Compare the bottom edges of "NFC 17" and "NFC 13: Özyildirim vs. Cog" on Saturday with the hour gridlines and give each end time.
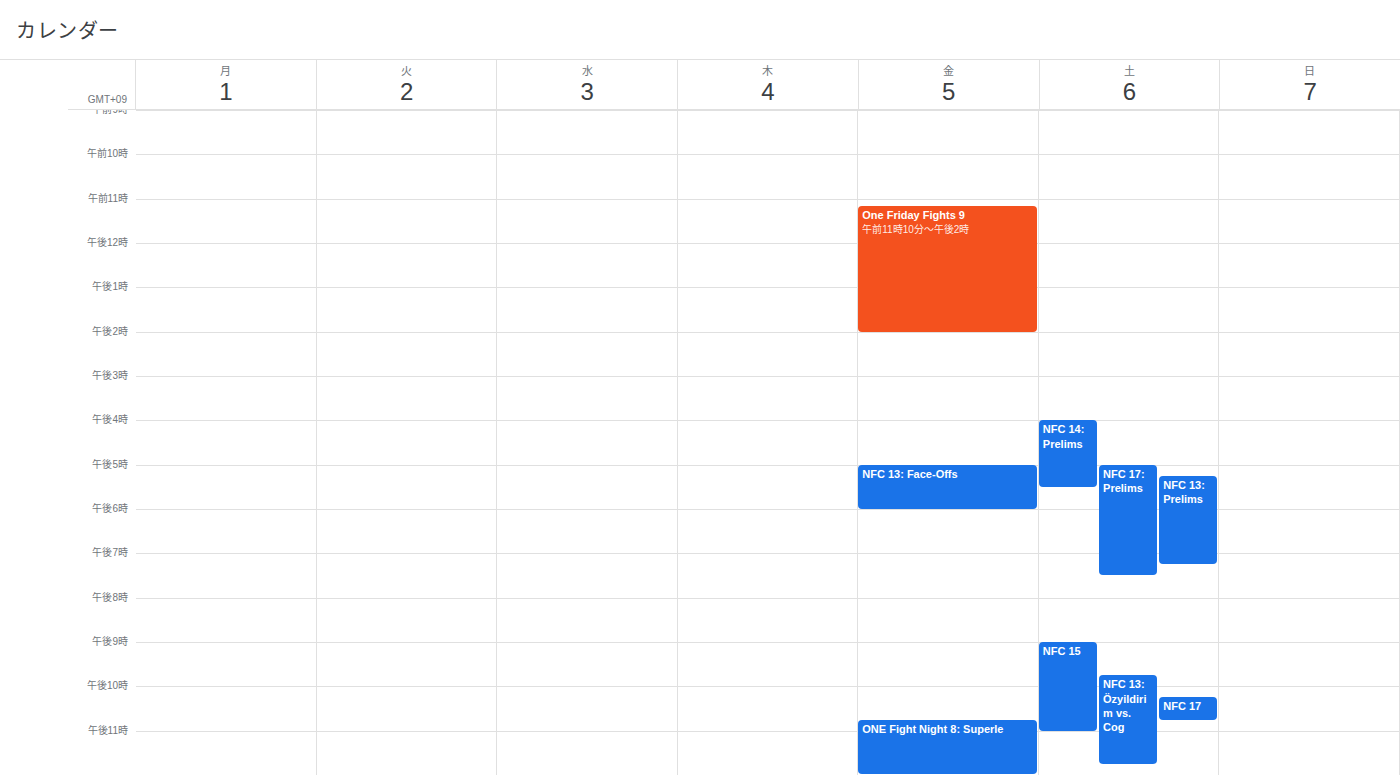
"NFC 17": 10:45 PM, neither: three quarters of the way from the 10 PM line to the 11 PM line. "NFC 13: Özyildirim vs. Cog": 11:45 PM, neither: three quarters of the way from the 11 PM line to the 12 AM line.